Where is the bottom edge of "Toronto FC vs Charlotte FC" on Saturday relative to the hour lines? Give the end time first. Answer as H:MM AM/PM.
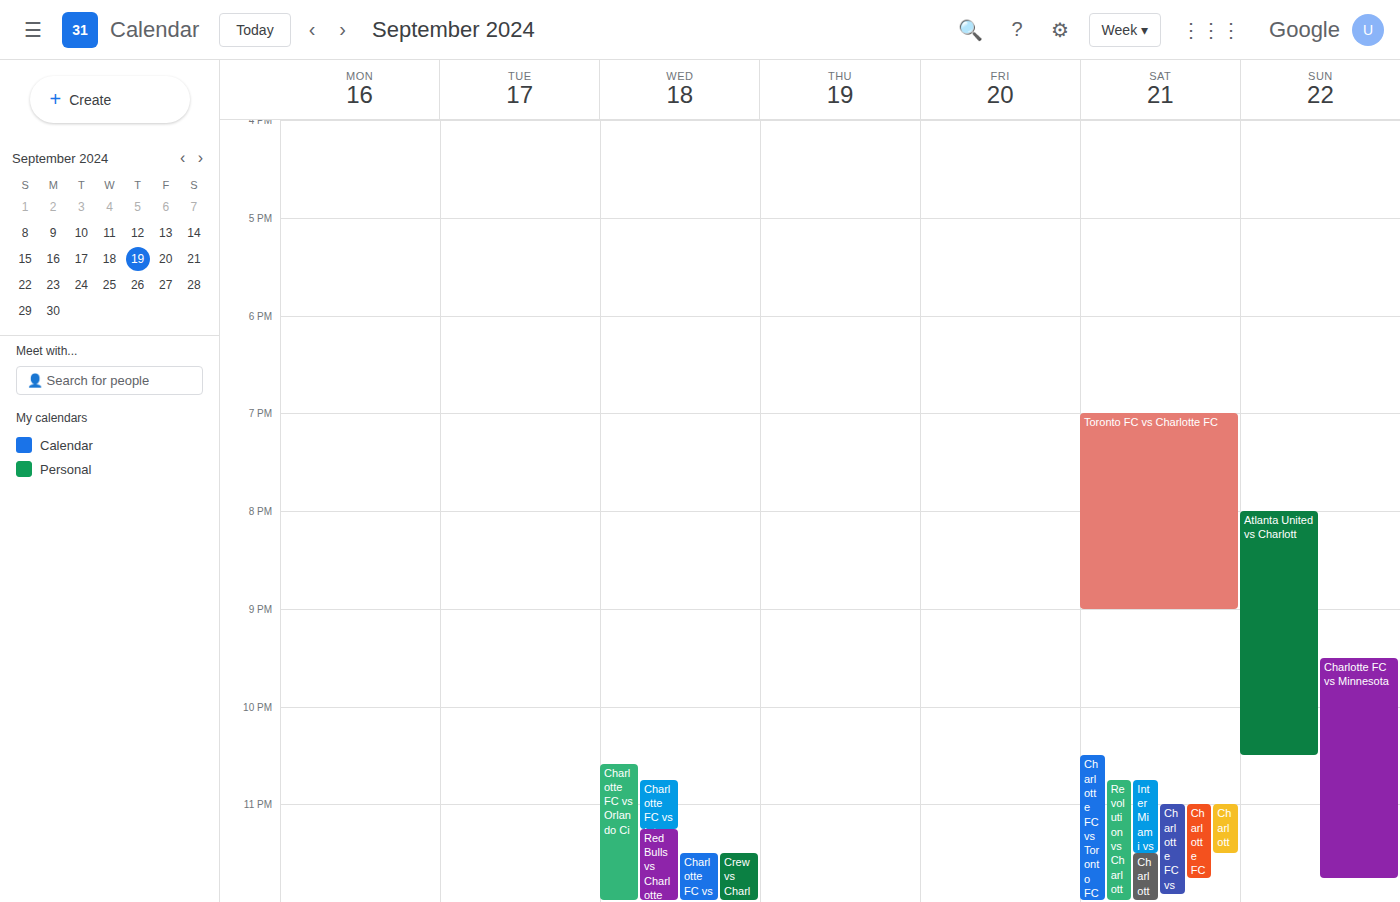
9:00 PM -- exactly on the 9 PM line.